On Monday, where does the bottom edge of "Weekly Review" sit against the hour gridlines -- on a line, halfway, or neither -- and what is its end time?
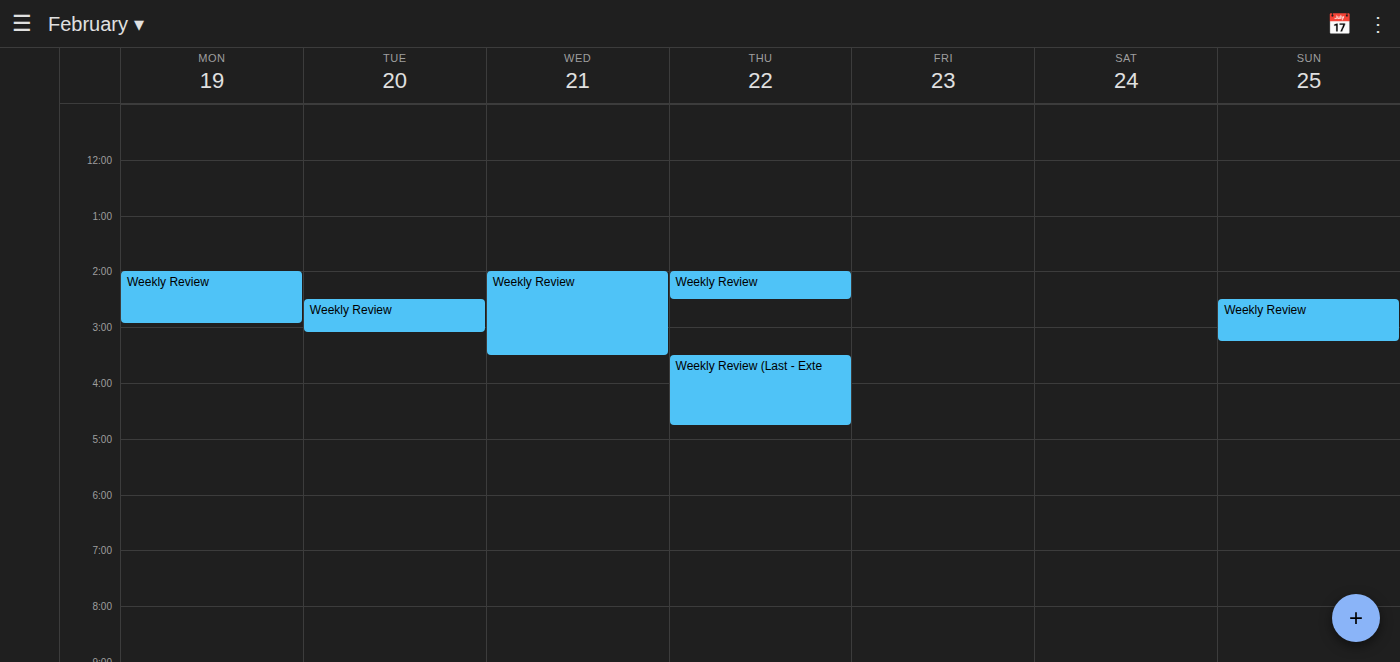
2:55 PM -- neither: 55 minutes below the 2 PM line and 5 minutes above the 3 PM line.